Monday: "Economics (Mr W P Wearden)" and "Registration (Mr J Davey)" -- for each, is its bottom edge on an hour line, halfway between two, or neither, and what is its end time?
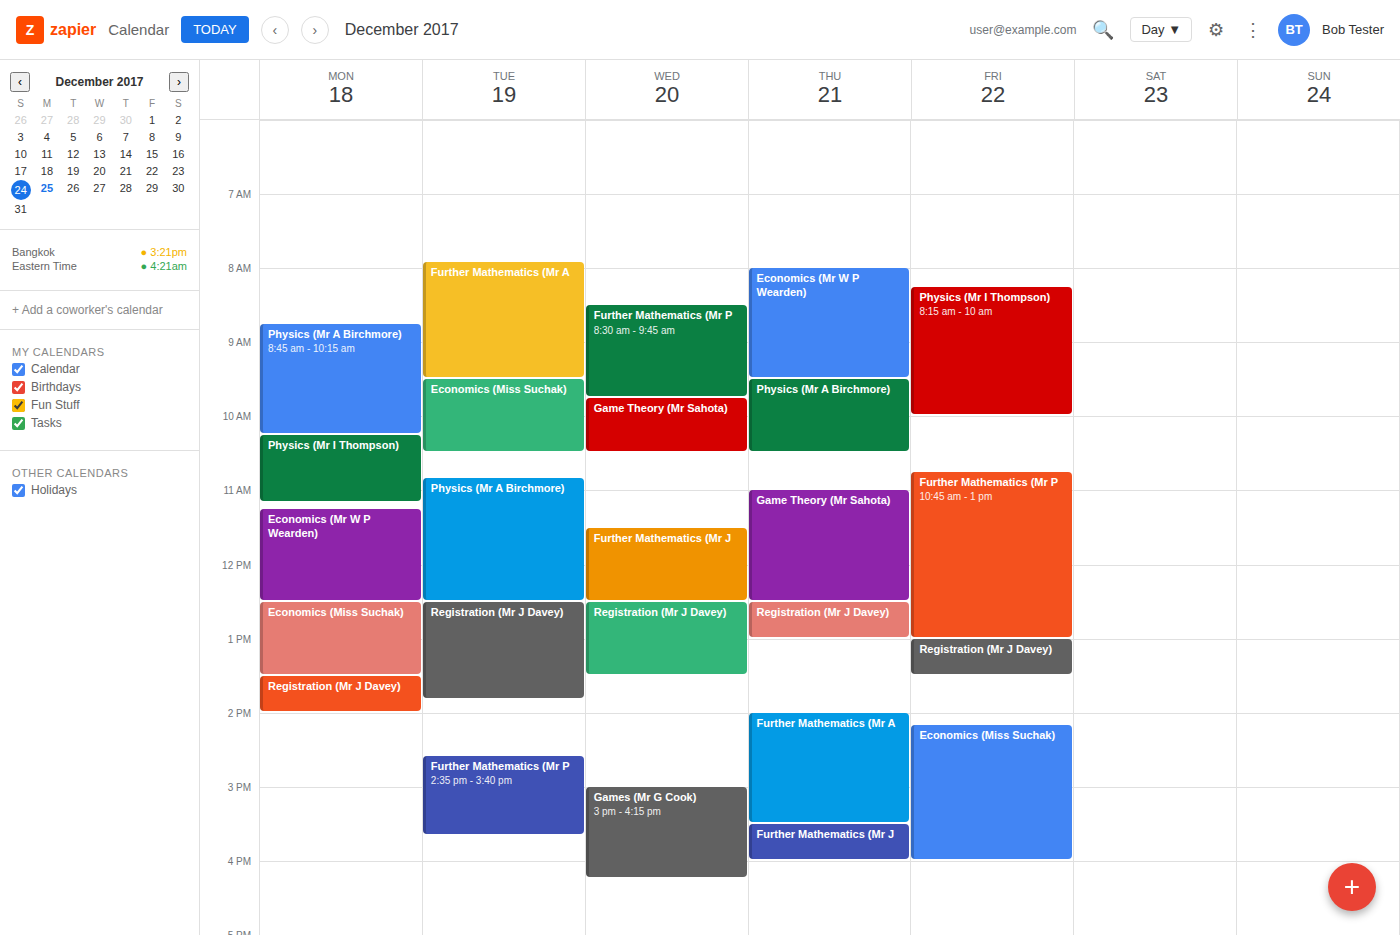
"Economics (Mr W P Wearden)": 12:30 PM, halfway between the 12 PM and 1 PM lines. "Registration (Mr J Davey)": 2:00 PM, exactly on the 2 PM line.